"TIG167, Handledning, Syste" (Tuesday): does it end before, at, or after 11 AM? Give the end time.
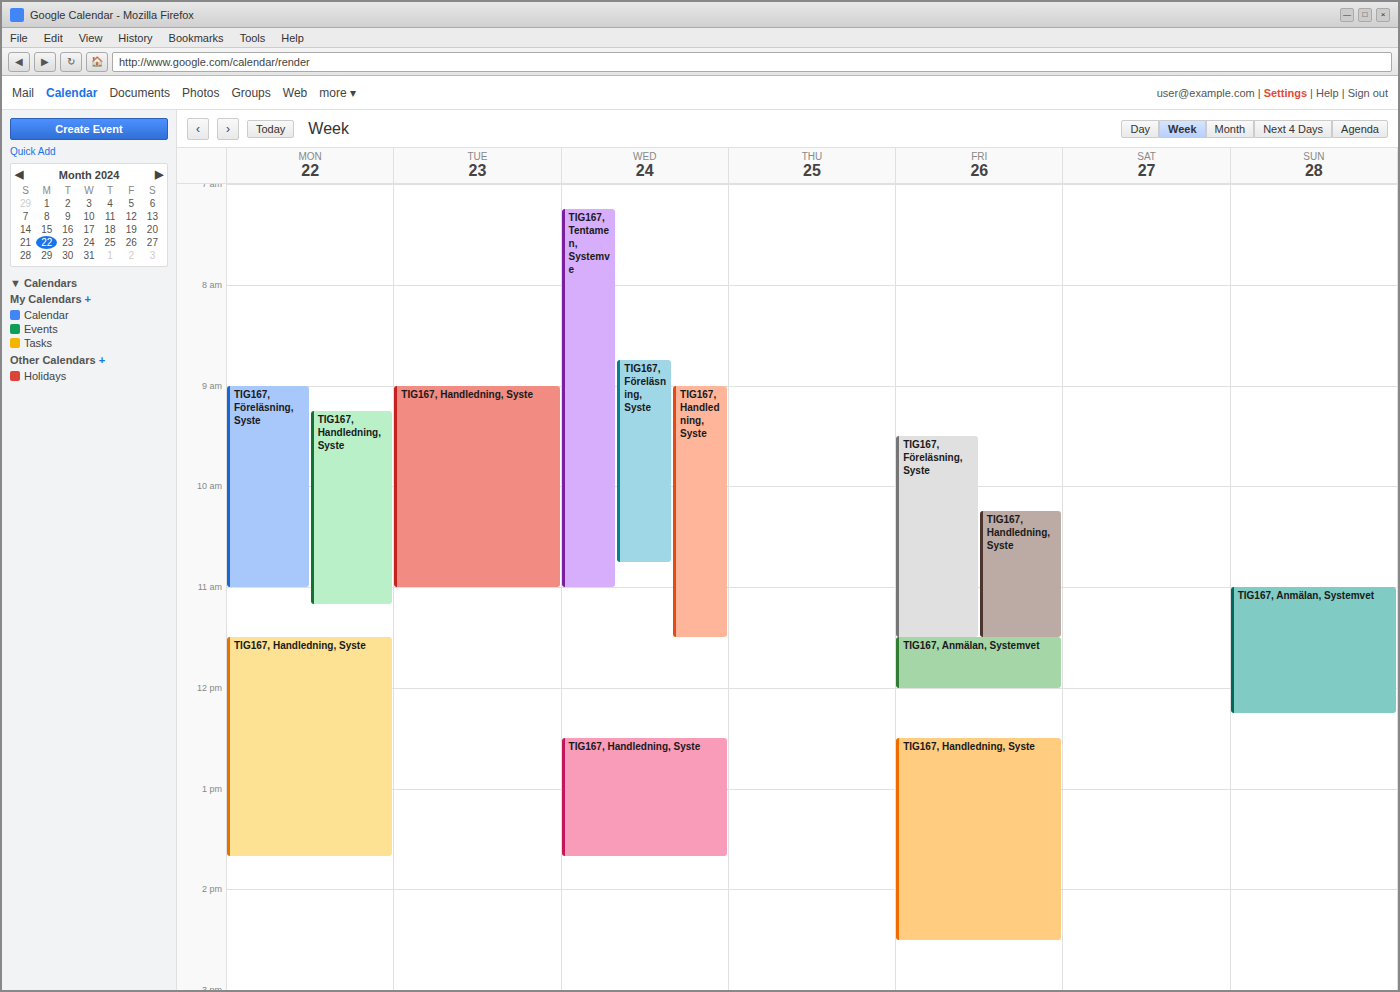
11:00 AM -- exactly at 11 AM, on the 11 AM line.